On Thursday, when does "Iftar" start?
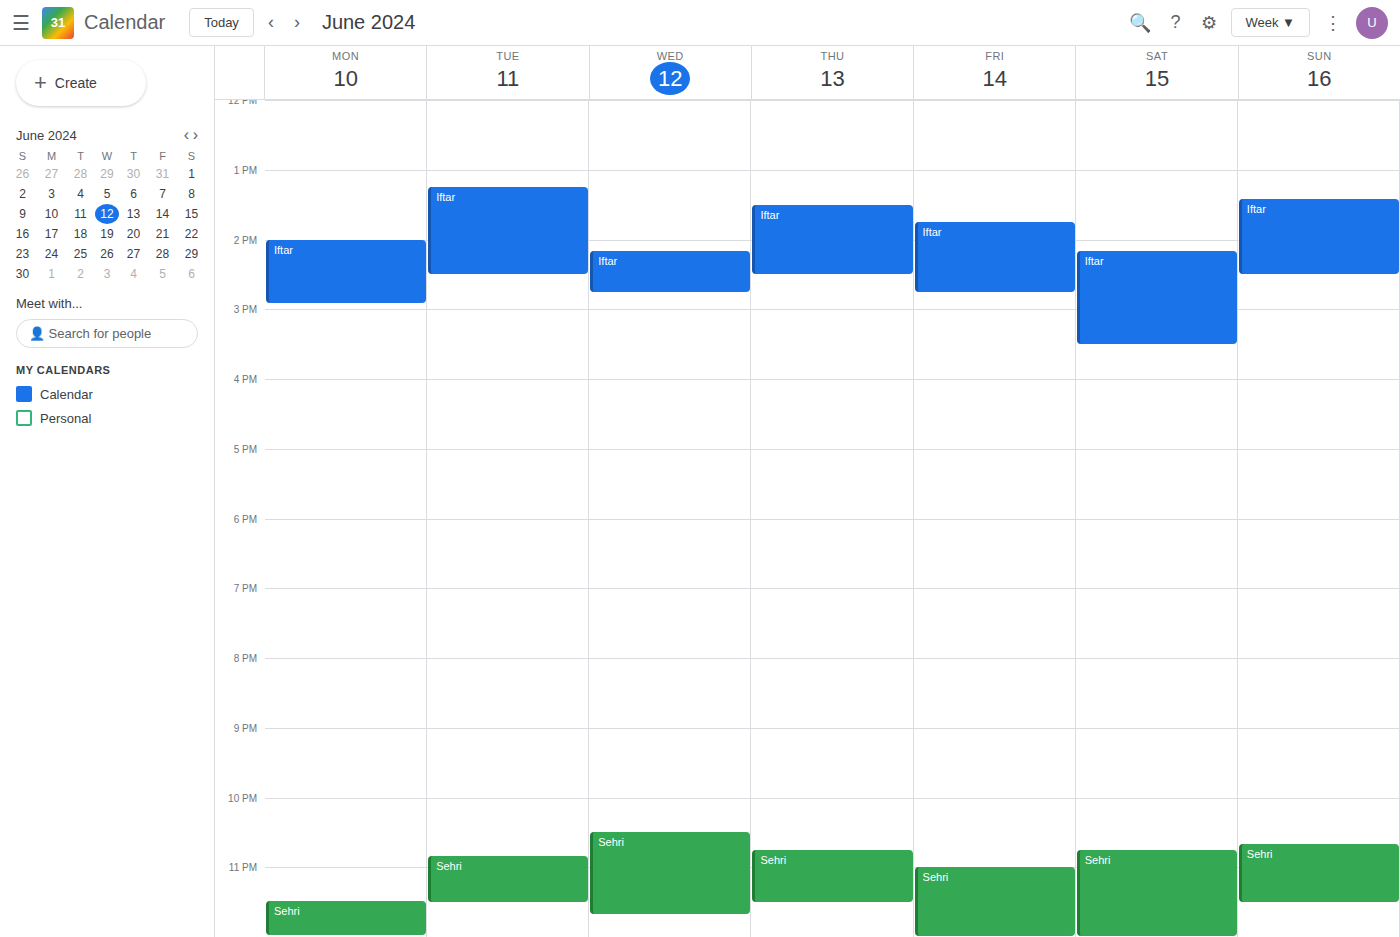
1:30 PM